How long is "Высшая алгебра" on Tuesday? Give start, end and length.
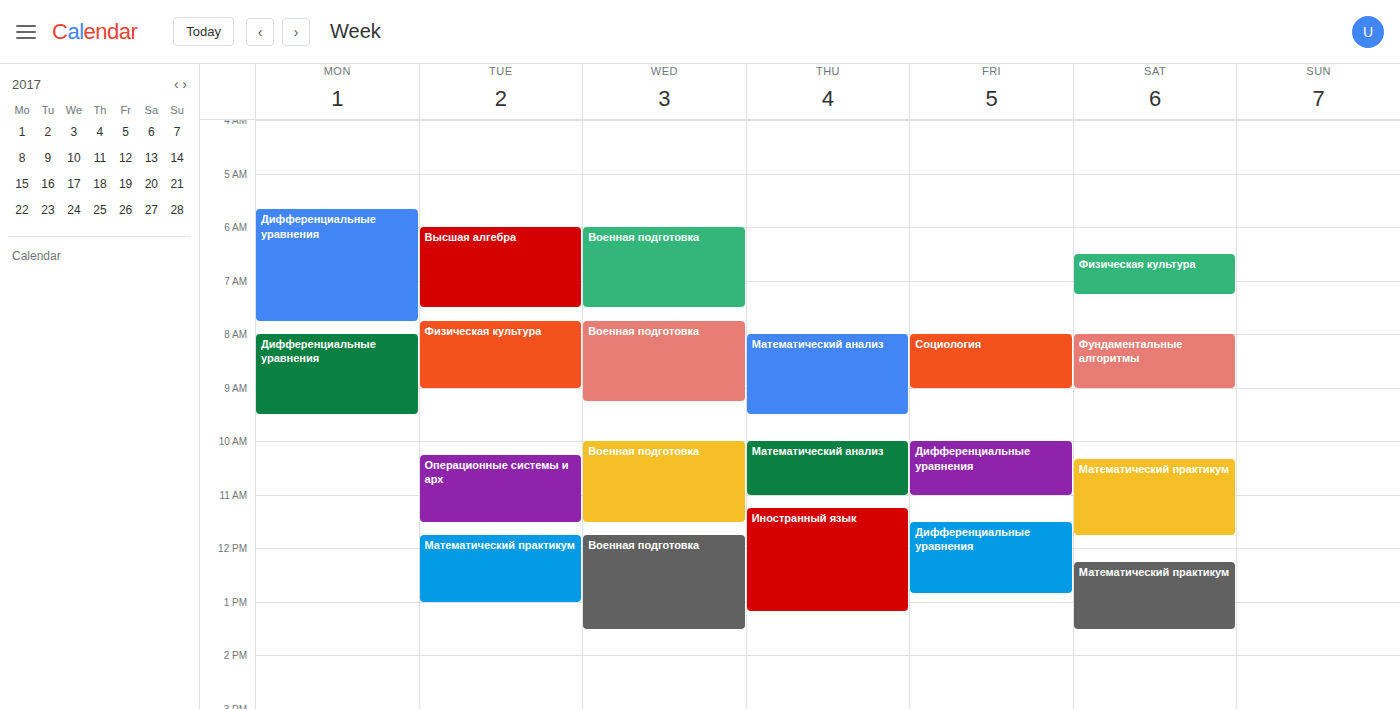
6:00 AM to 7:30 AM, 1 hour 30 minutes